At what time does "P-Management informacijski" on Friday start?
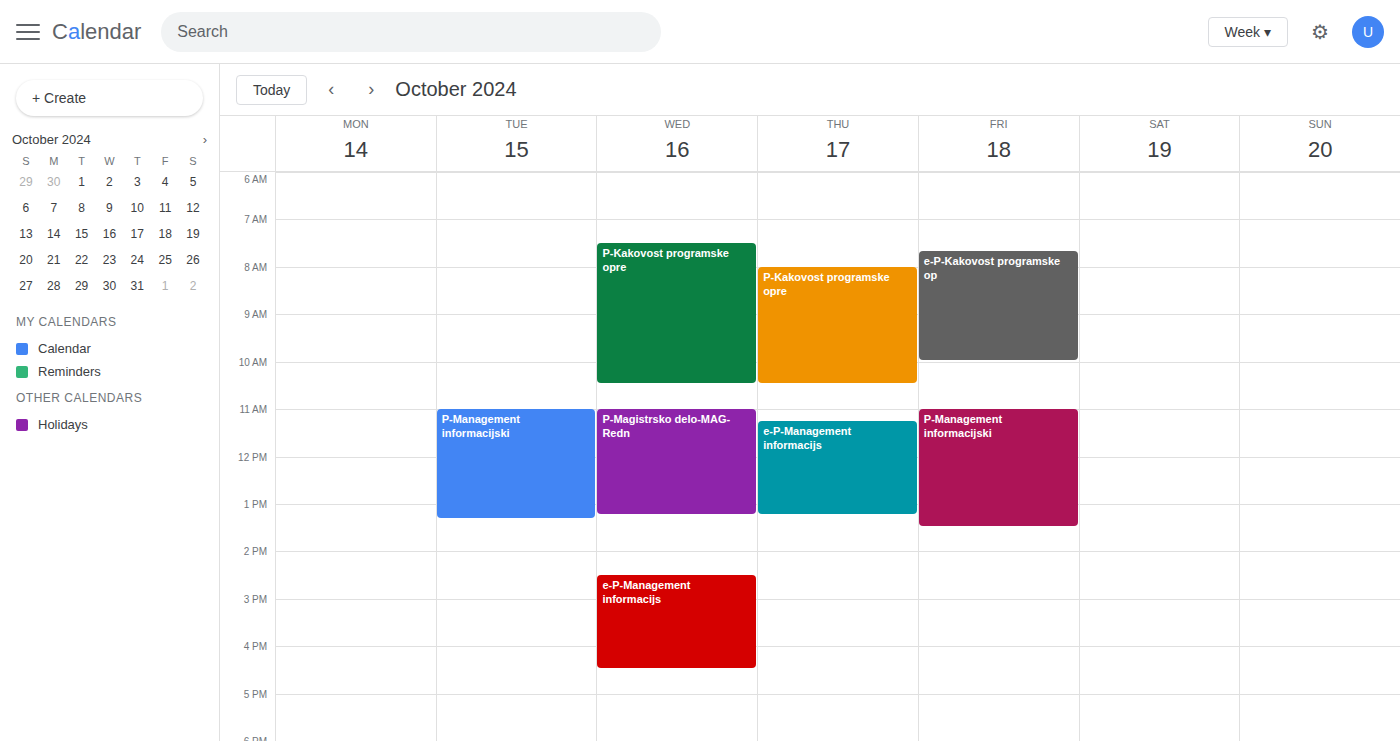
11:00 AM